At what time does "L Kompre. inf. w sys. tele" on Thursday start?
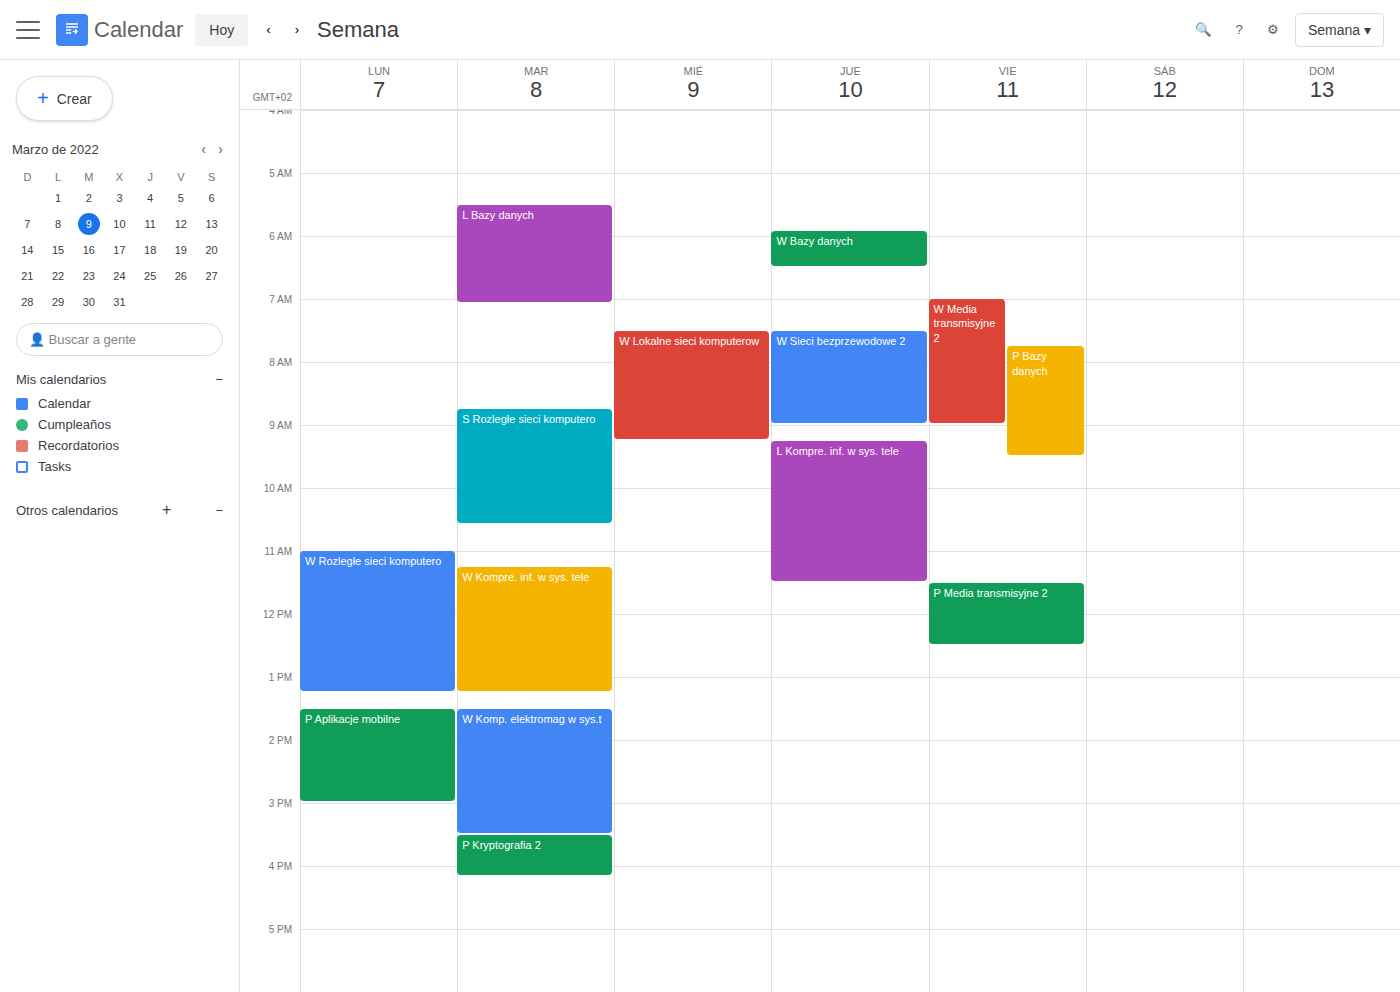
9:15 AM